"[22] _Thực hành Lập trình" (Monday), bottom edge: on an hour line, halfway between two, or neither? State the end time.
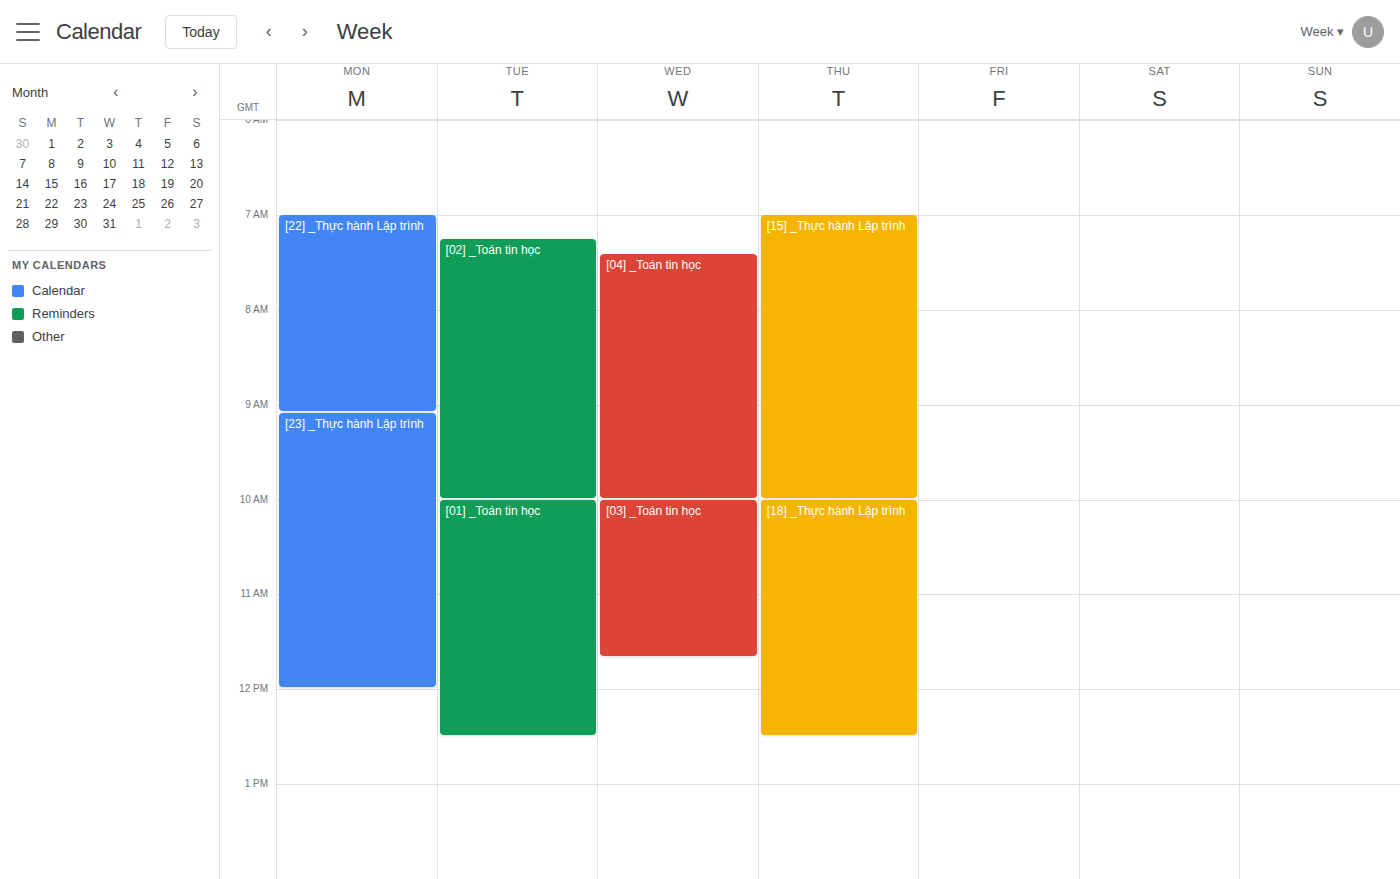
9:05 AM -- neither: 5 minutes below the 9 AM line and 55 minutes above the 10 AM line.